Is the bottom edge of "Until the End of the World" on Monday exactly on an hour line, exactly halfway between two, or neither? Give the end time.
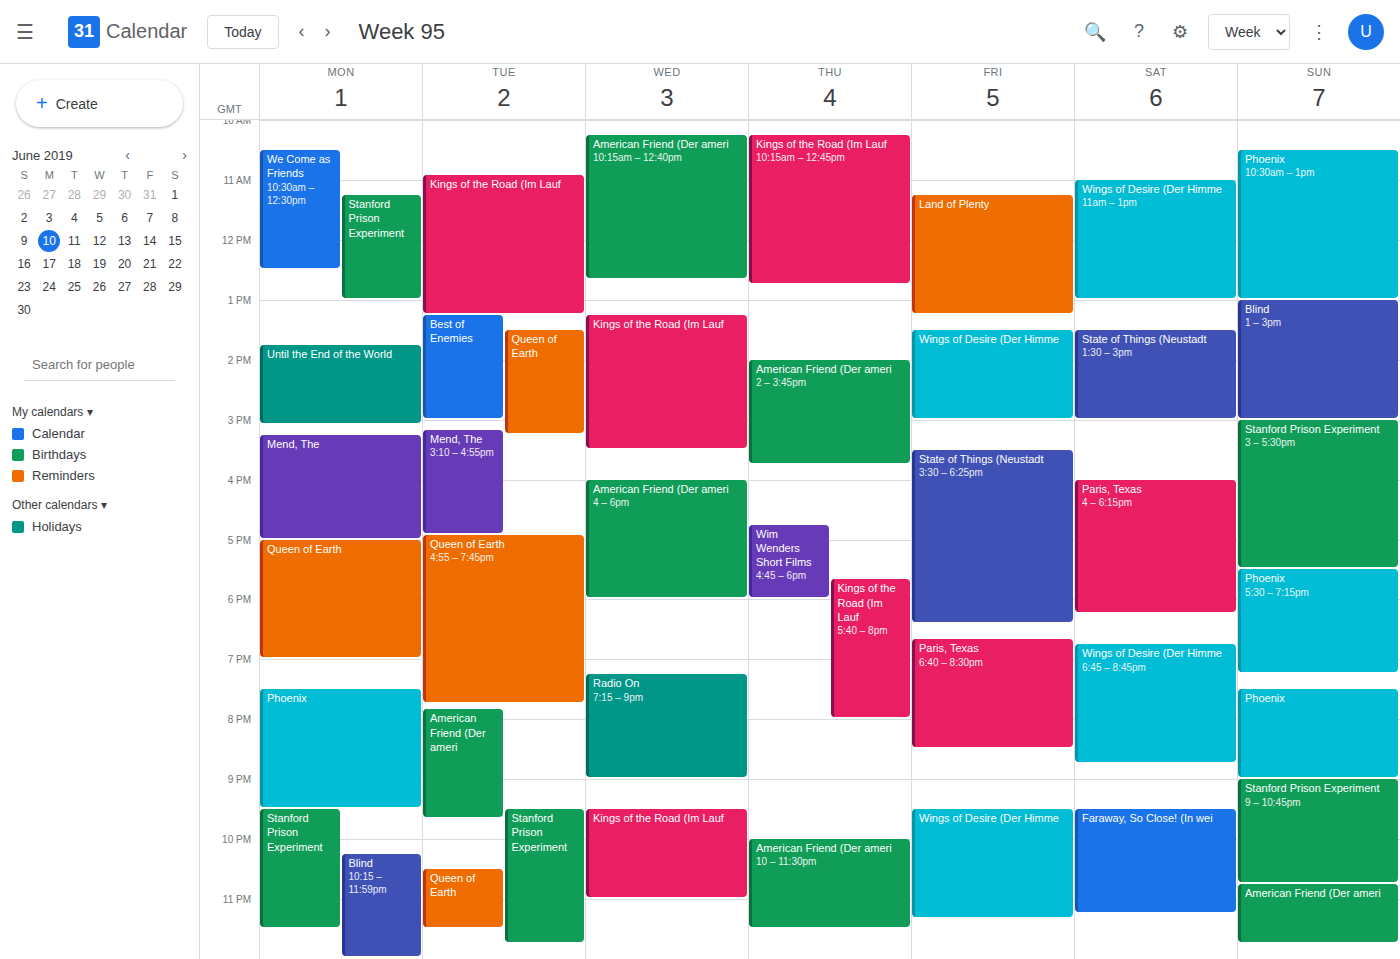
3:05 PM -- neither: 5 minutes below the 3 PM line and 55 minutes above the 4 PM line.